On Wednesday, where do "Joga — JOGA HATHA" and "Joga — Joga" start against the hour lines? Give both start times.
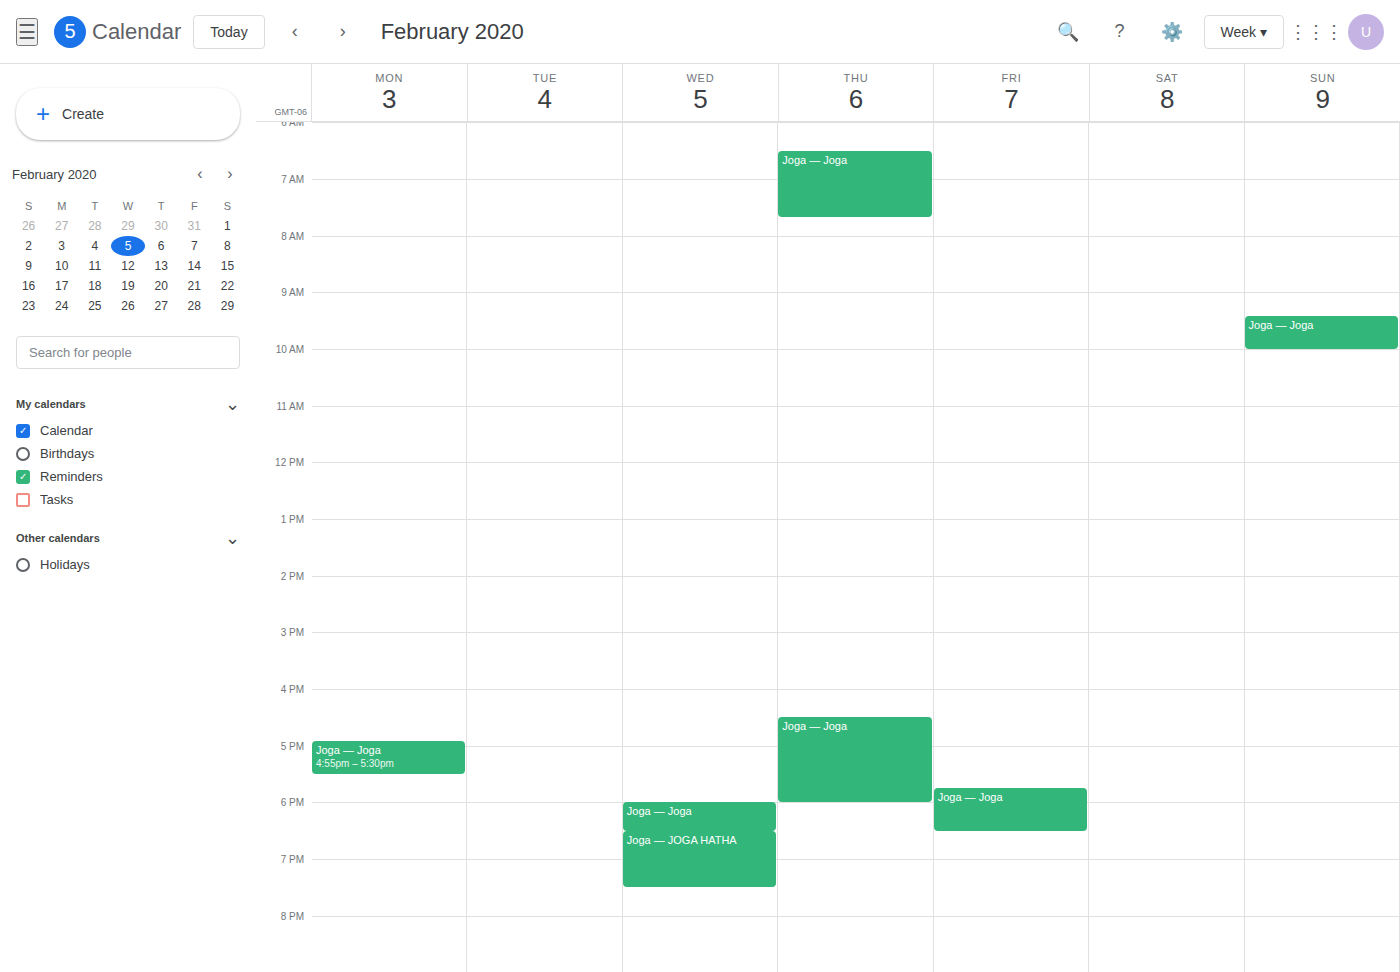
"Joga — JOGA HATHA": 6:30 PM, halfway between the 6 PM and 7 PM lines. "Joga — Joga": 6:00 PM, exactly on the 6 PM line.